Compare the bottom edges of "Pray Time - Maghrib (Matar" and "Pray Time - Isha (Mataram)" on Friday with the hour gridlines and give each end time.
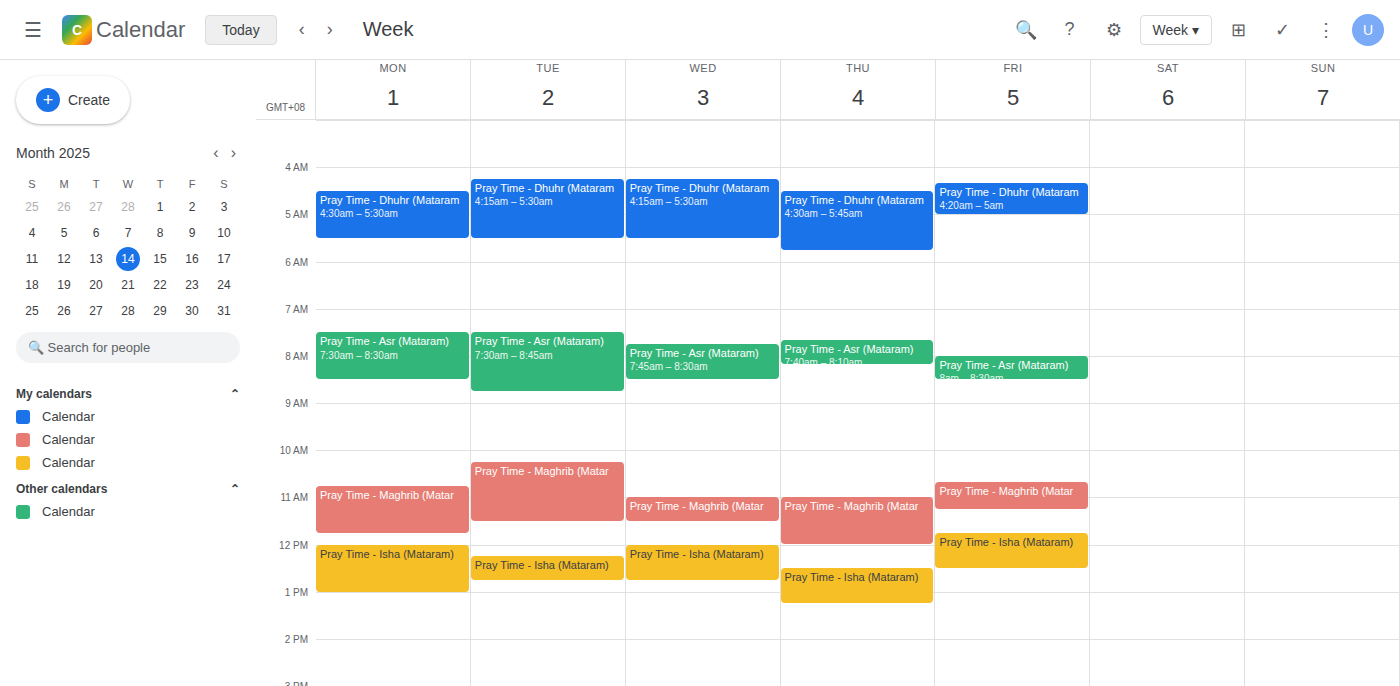
"Pray Time - Maghrib (Matar": 11:15 AM, neither: a quarter of the way from the 11 AM line to the 12 PM line. "Pray Time - Isha (Mataram)": 12:30 PM, halfway between the 12 PM and 1 PM lines.